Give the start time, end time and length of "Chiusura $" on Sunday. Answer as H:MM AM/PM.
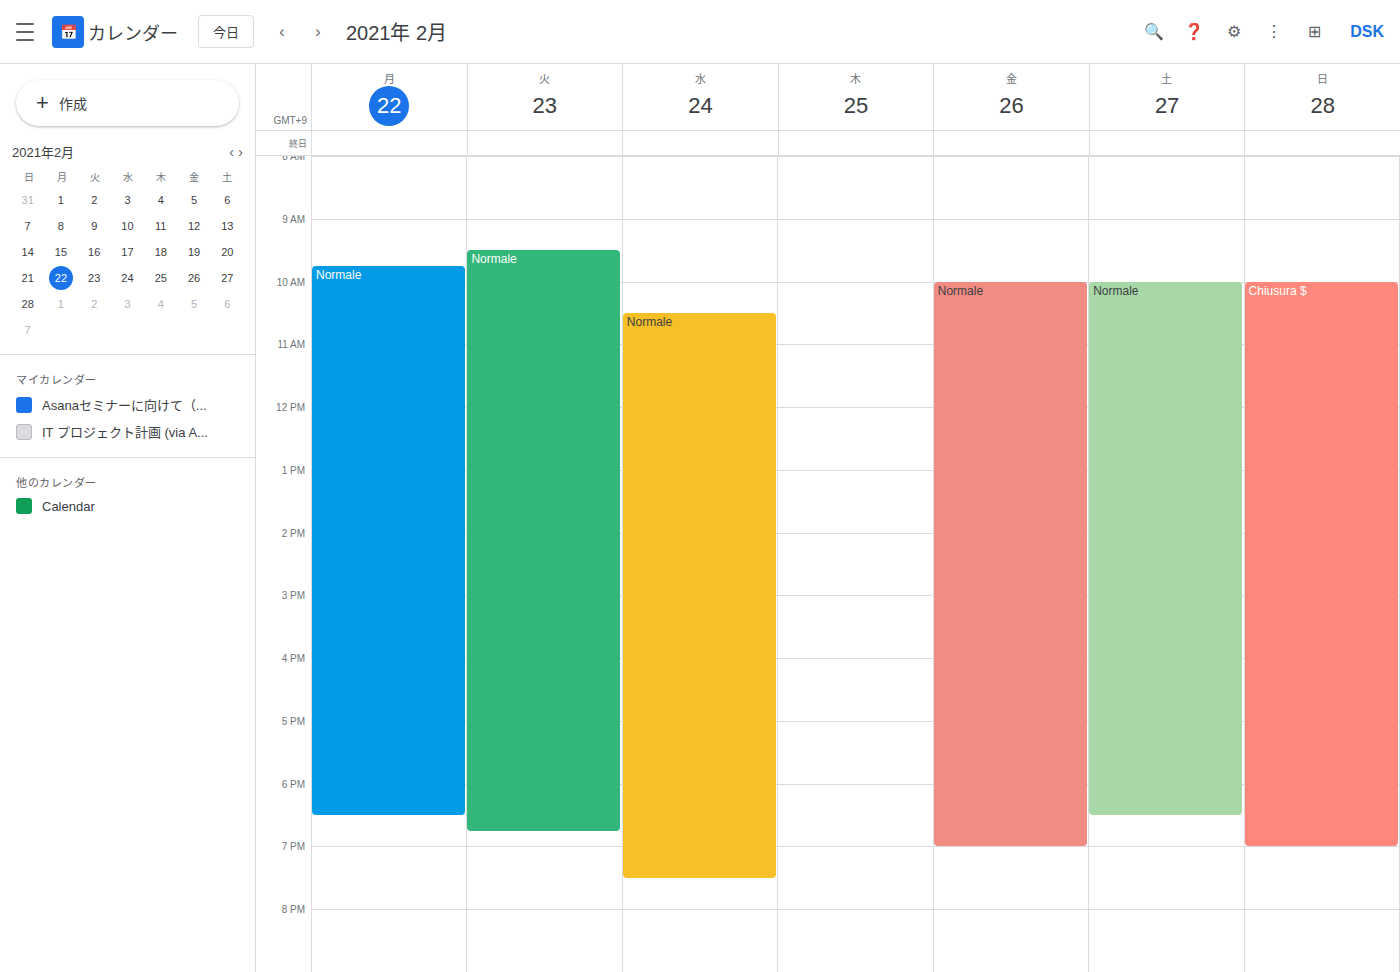
10:00 AM to 7:00 PM, 9 hours